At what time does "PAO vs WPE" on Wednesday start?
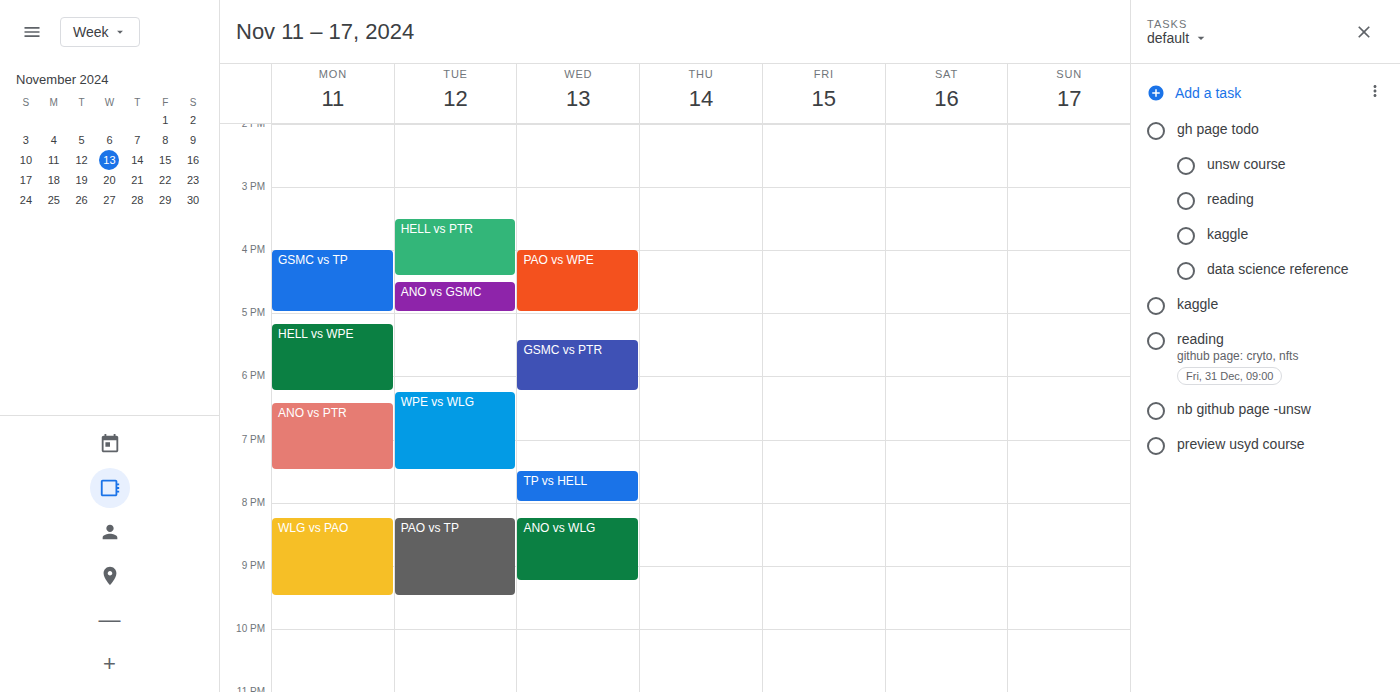
16:00